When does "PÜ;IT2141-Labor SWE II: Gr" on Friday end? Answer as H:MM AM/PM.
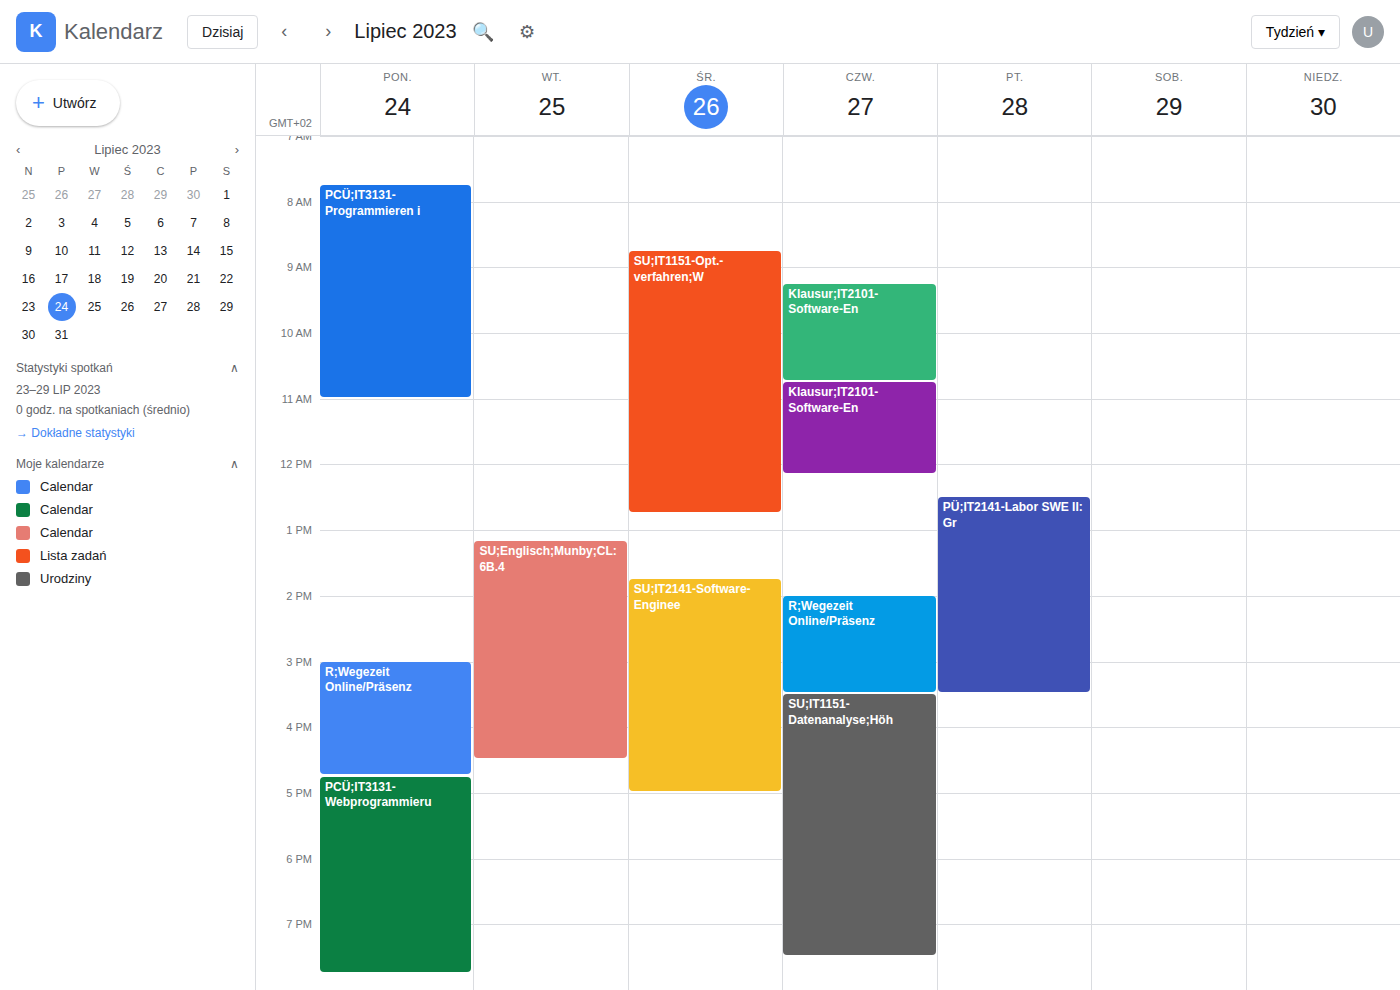
3:30 PM